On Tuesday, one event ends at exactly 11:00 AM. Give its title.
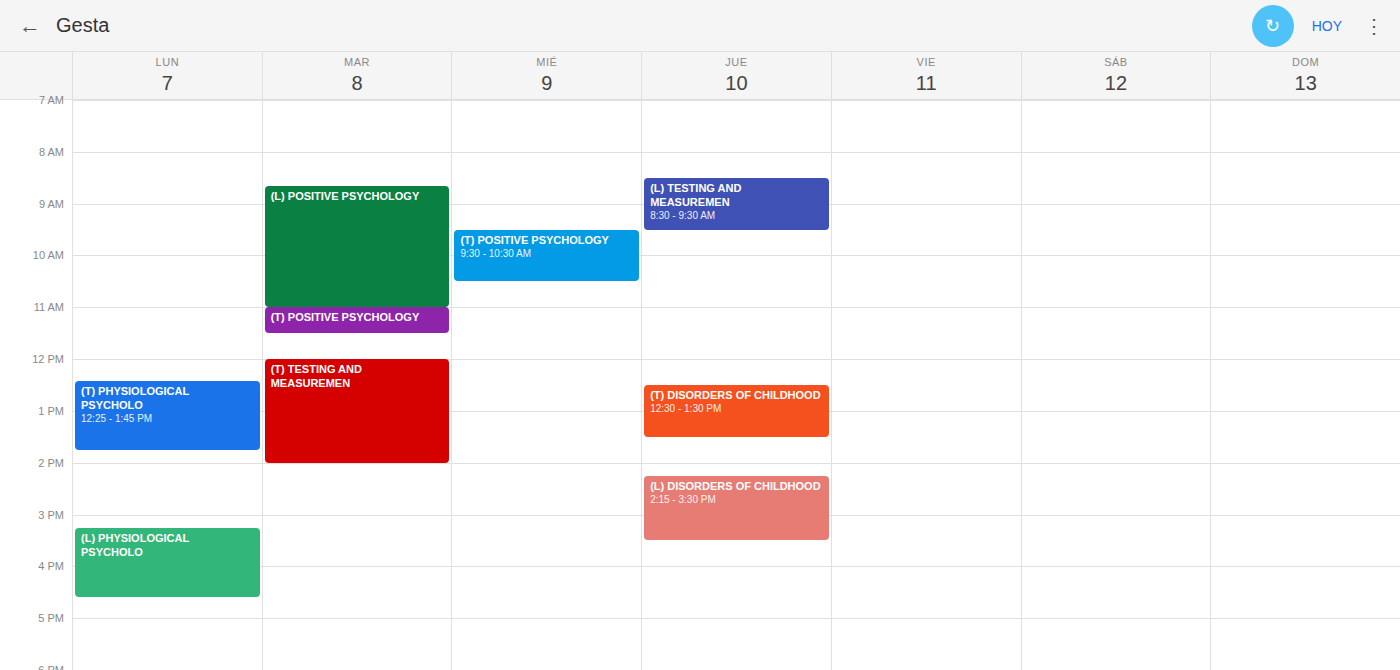
"(L) POSITIVE PSYCHOLOGY"